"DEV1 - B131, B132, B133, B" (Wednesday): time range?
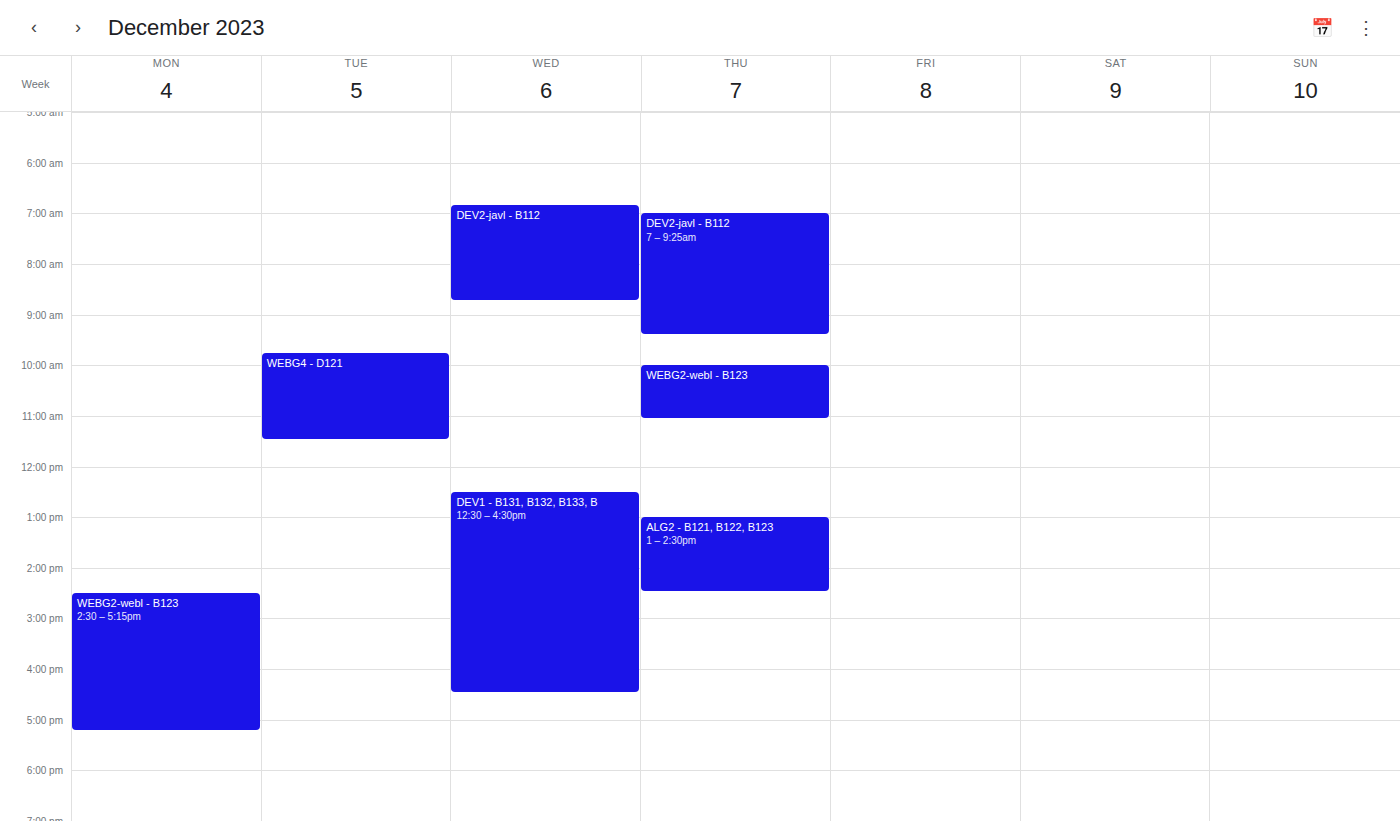
12:30 to 16:30